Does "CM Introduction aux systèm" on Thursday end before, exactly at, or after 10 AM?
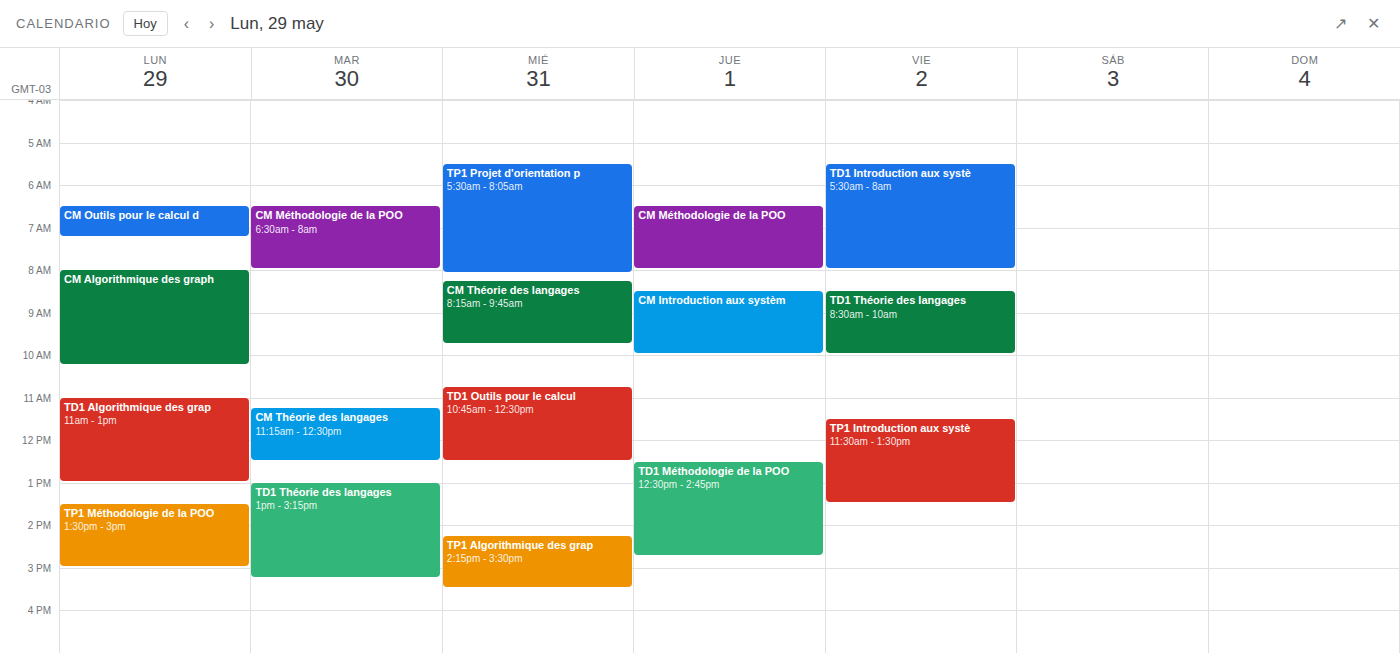
10:00 AM -- exactly at 10 AM, on the 10 AM line.